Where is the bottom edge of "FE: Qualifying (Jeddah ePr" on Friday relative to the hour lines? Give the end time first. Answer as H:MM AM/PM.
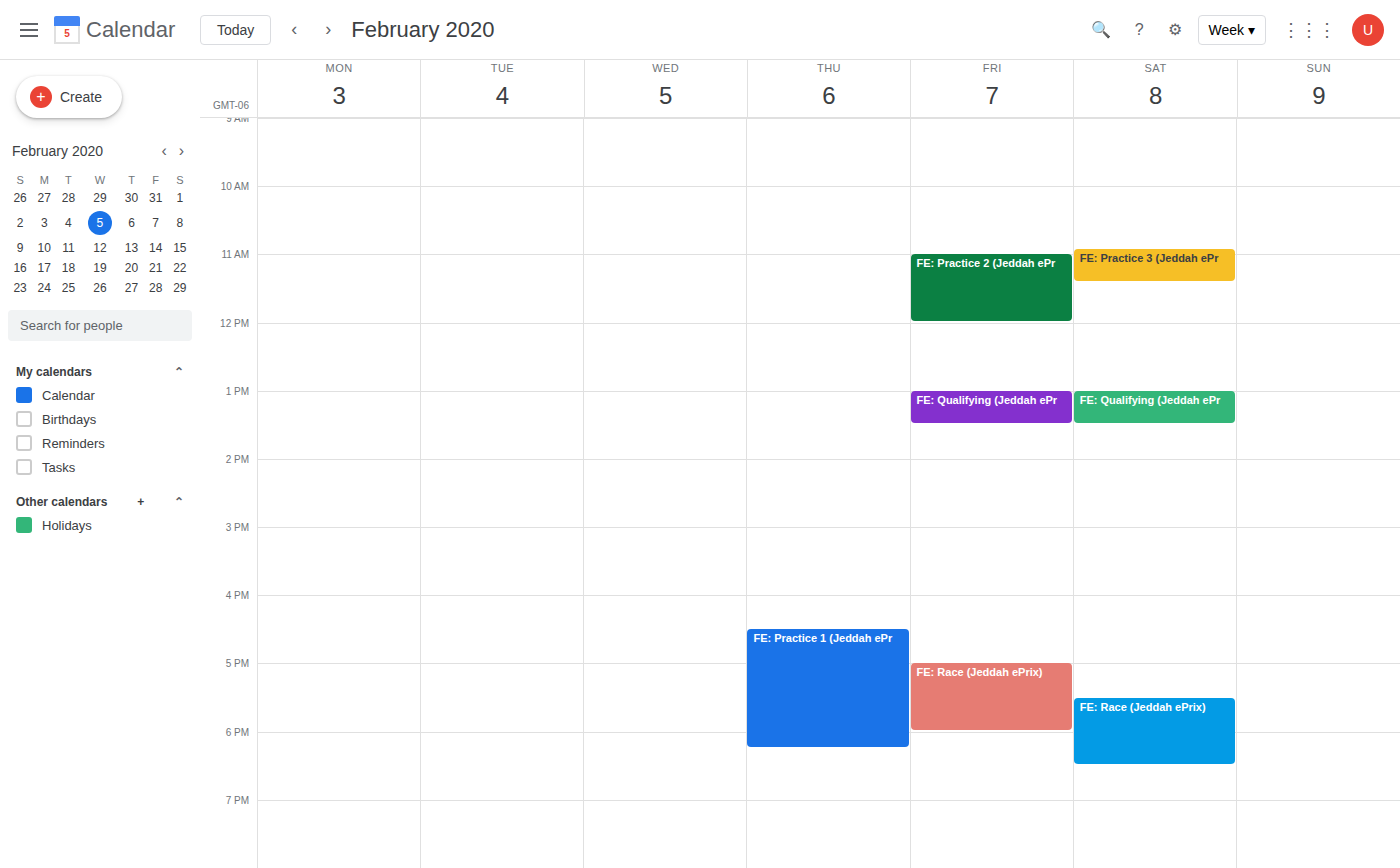
1:30 PM -- halfway between the 1 PM and 2 PM lines.